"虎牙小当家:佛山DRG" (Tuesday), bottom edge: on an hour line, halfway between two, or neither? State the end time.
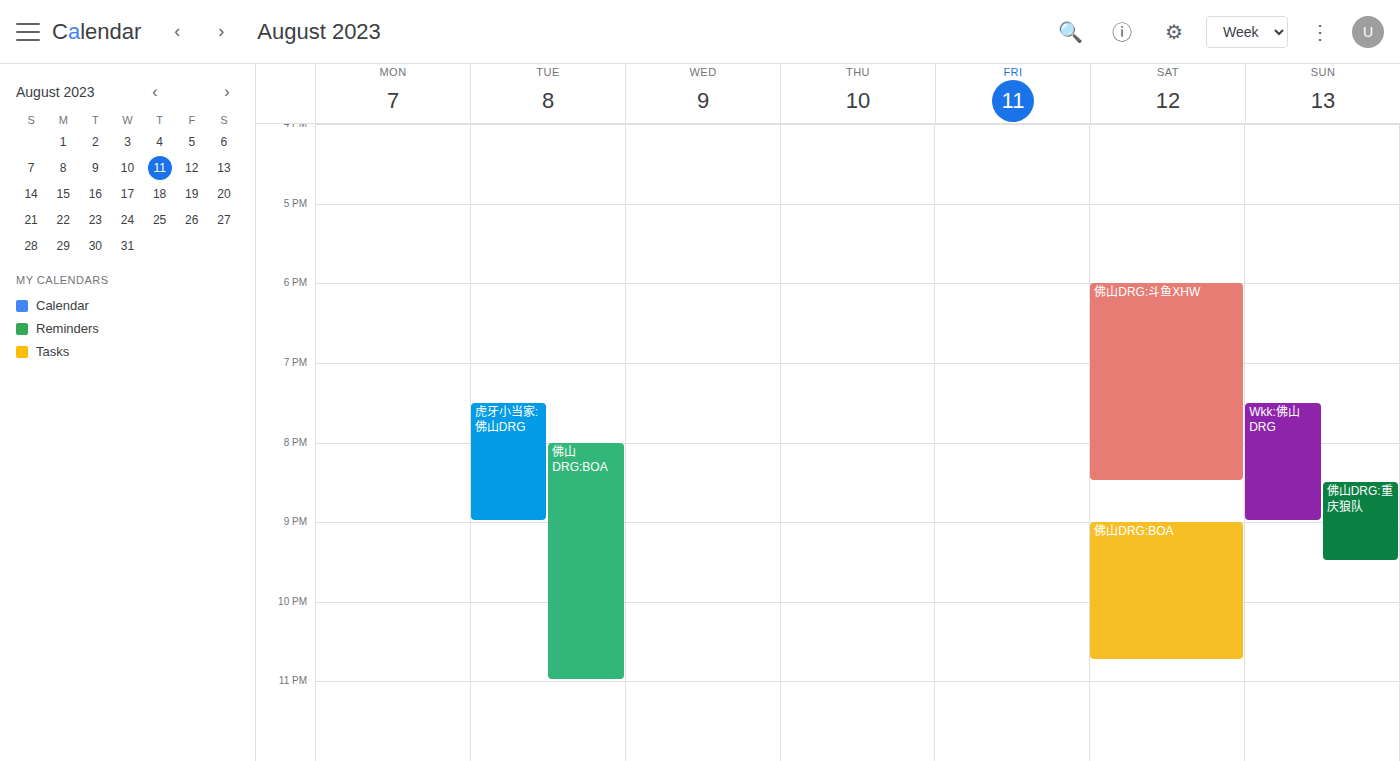
9:00 PM -- exactly on the 9 PM line.